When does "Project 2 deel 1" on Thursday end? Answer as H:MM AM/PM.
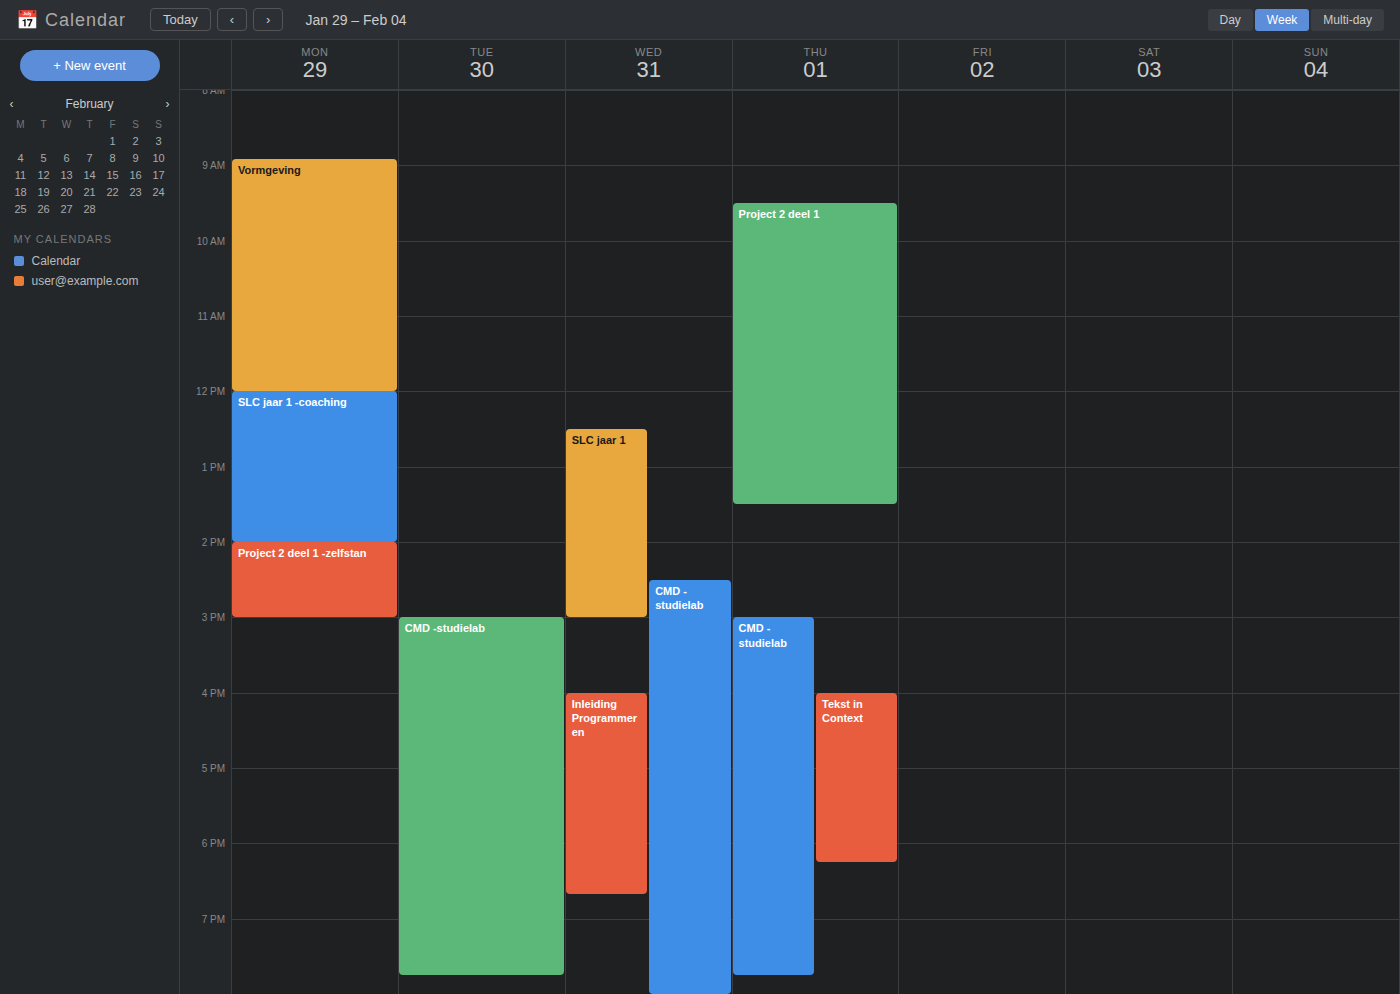
1:30 PM